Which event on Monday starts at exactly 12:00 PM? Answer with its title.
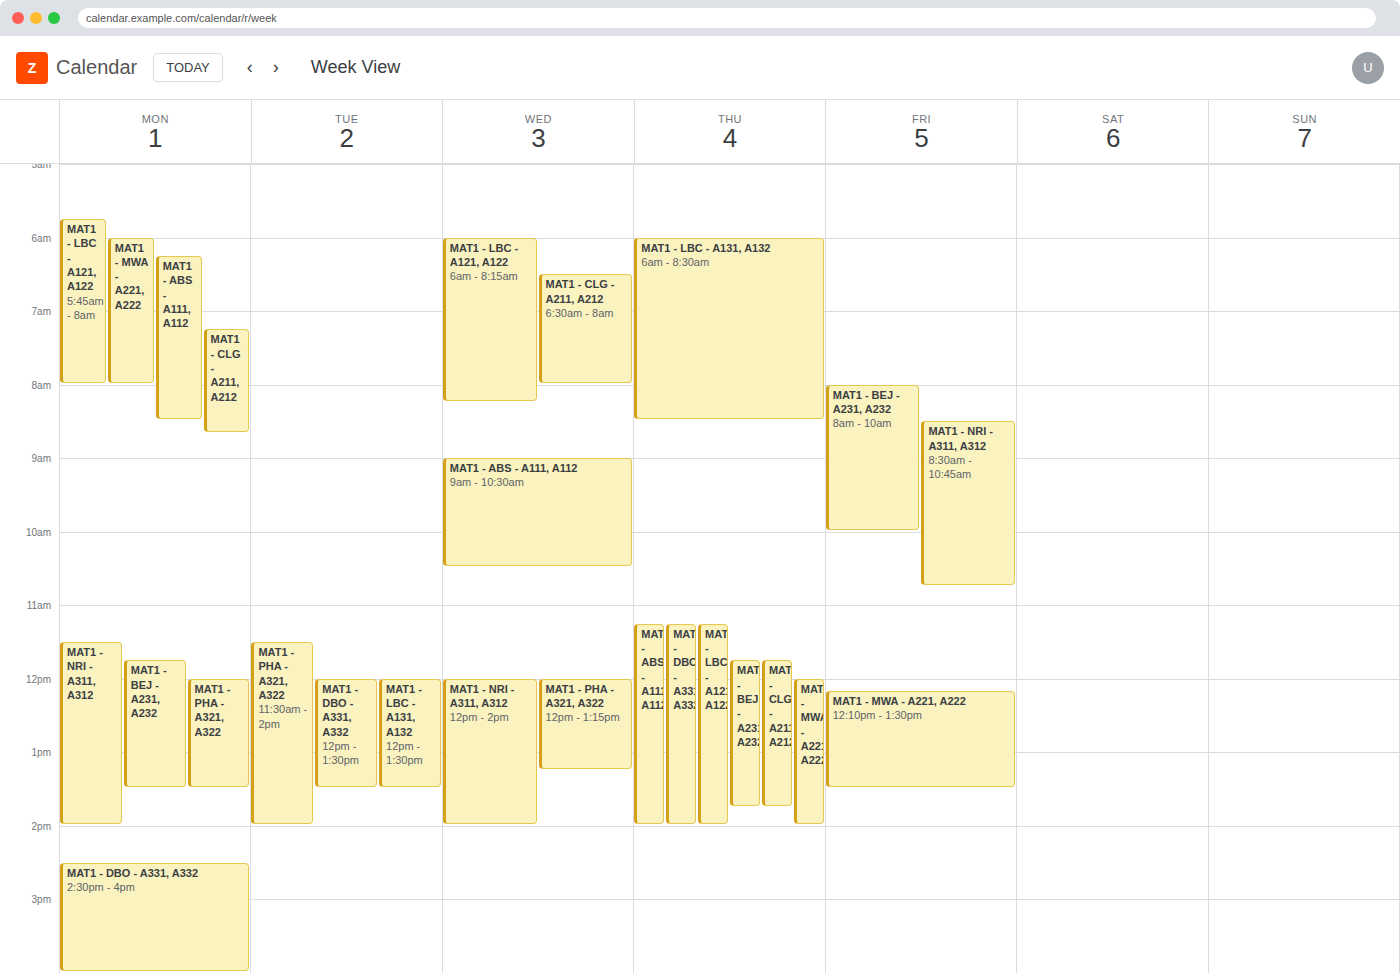
"MAT1 - PHA - A321, A322"